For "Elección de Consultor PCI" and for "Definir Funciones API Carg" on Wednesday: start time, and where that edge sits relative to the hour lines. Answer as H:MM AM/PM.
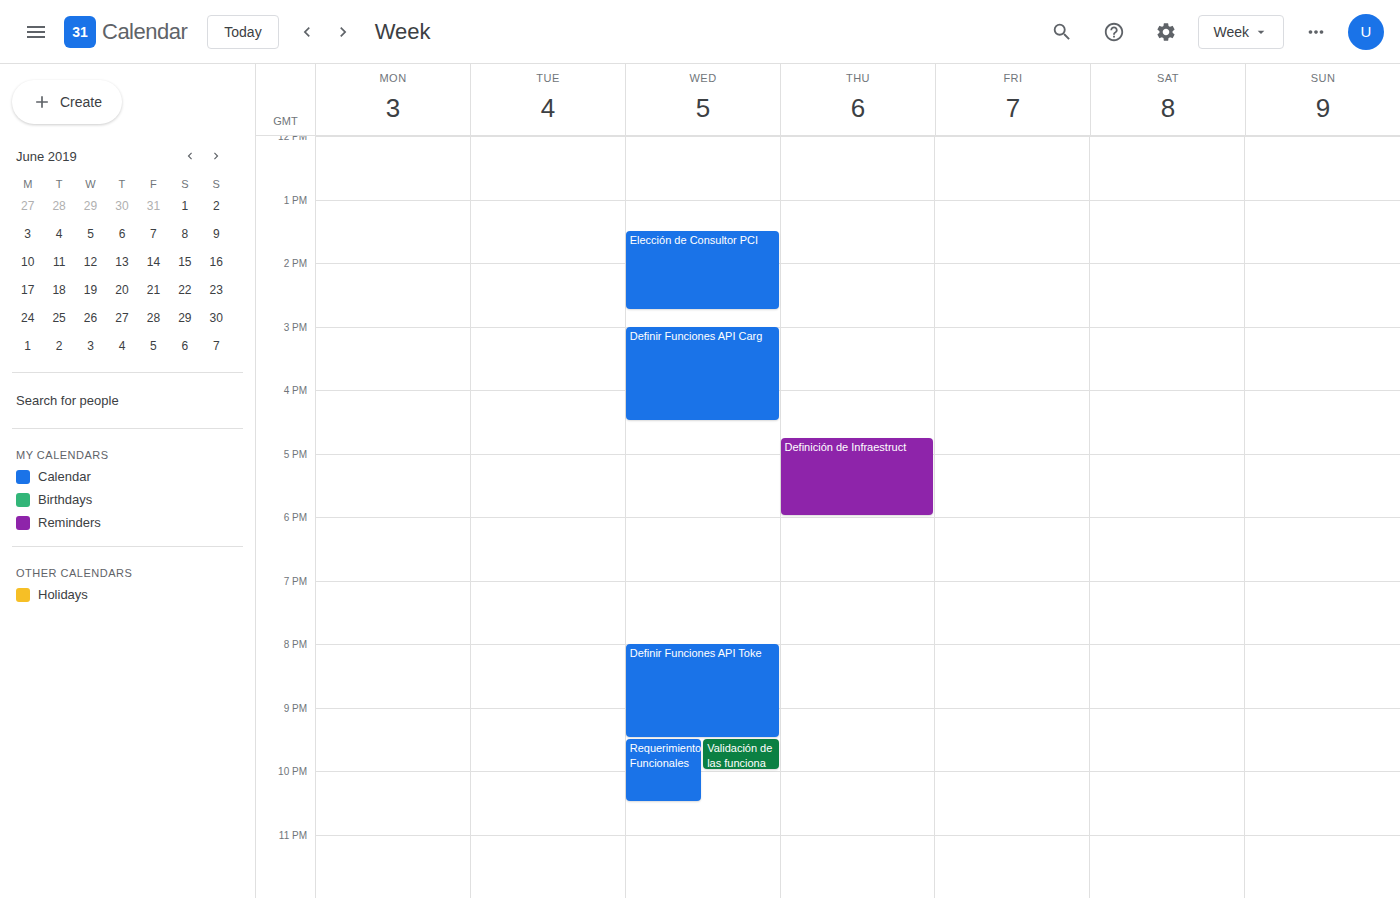
"Elección de Consultor PCI": 1:30 PM, halfway between the 1 PM and 2 PM lines. "Definir Funciones API Carg": 3:00 PM, exactly on the 3 PM line.